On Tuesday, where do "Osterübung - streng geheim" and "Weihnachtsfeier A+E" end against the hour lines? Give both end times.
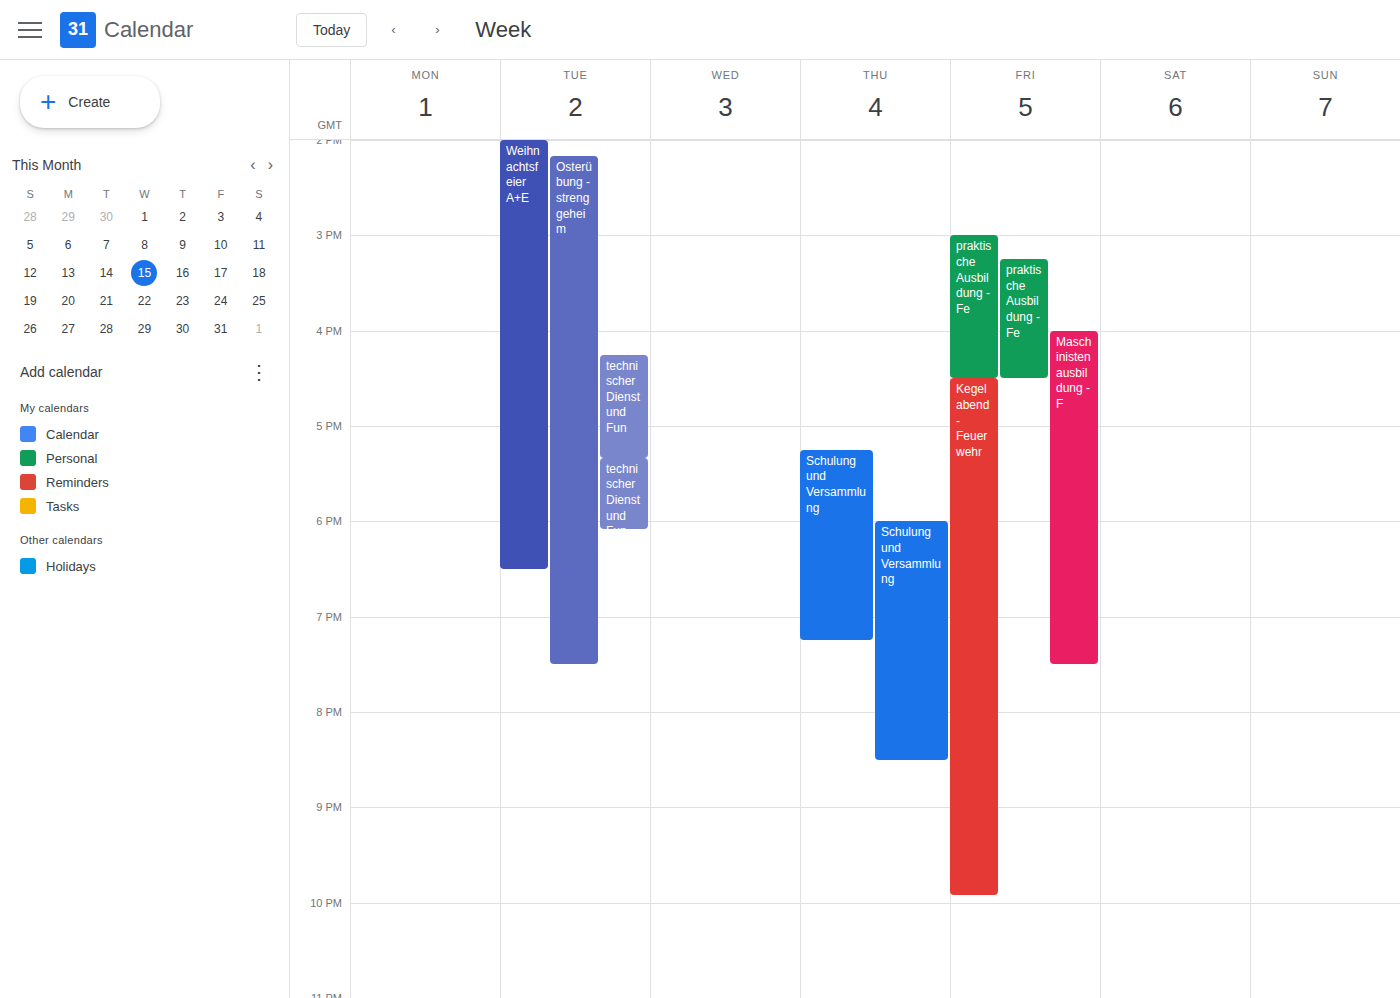
"Osterübung - streng geheim": 7:30 PM, halfway between the 7 PM and 8 PM lines. "Weihnachtsfeier A+E": 6:30 PM, halfway between the 6 PM and 7 PM lines.